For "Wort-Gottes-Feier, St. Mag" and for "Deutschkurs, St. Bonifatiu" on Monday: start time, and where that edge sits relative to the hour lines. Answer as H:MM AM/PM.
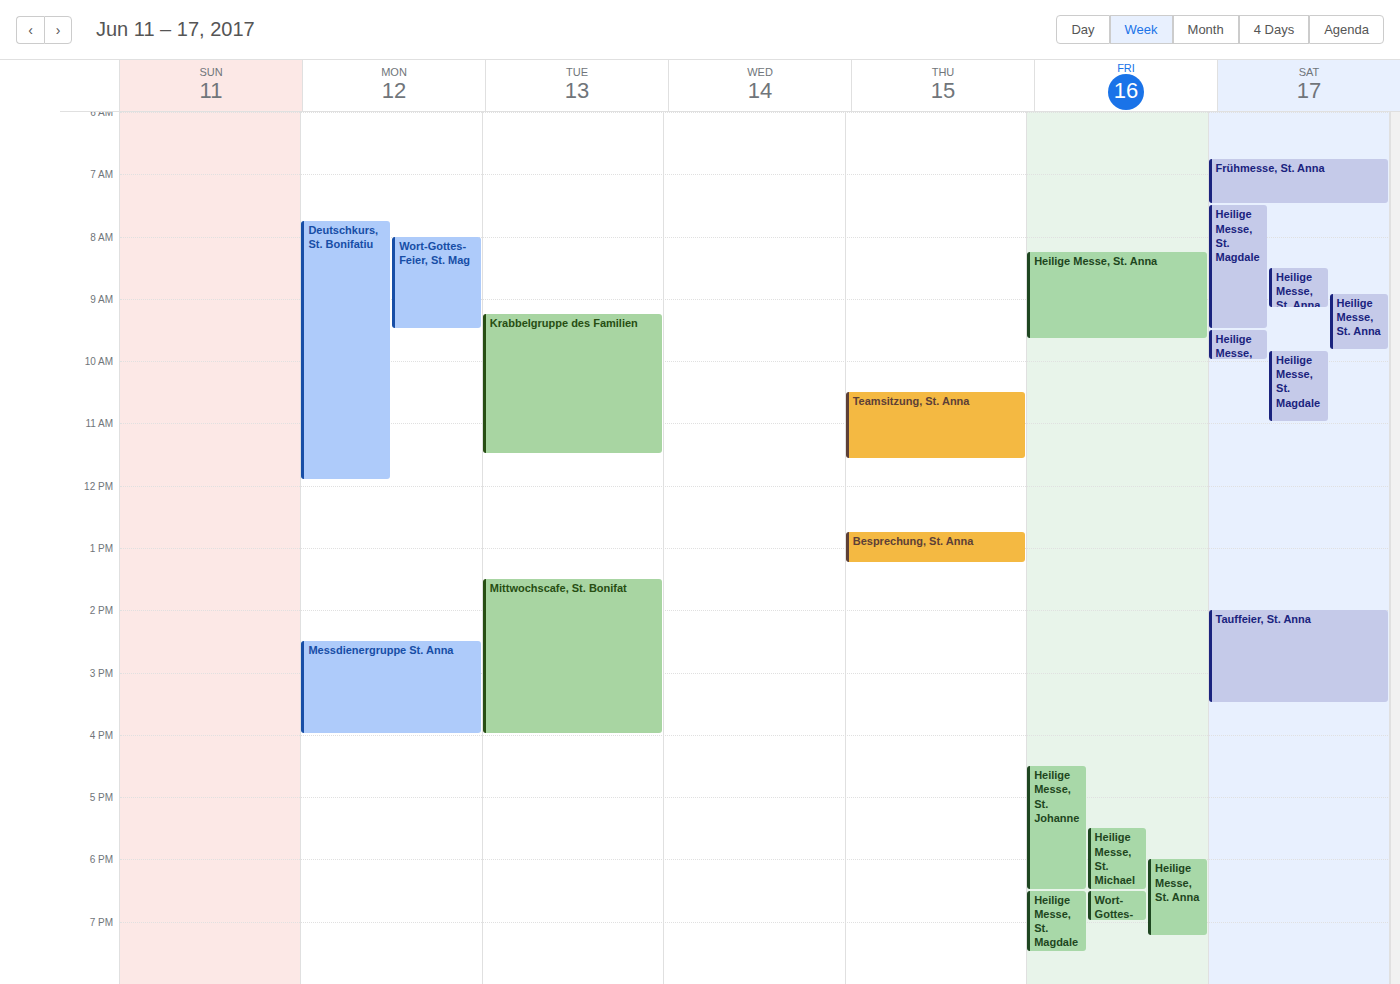
"Wort-Gottes-Feier, St. Mag": 8:00 AM, exactly on the 8 AM line. "Deutschkurs, St. Bonifatiu": 7:45 AM, neither: three quarters of the way from the 7 AM line to the 8 AM line.